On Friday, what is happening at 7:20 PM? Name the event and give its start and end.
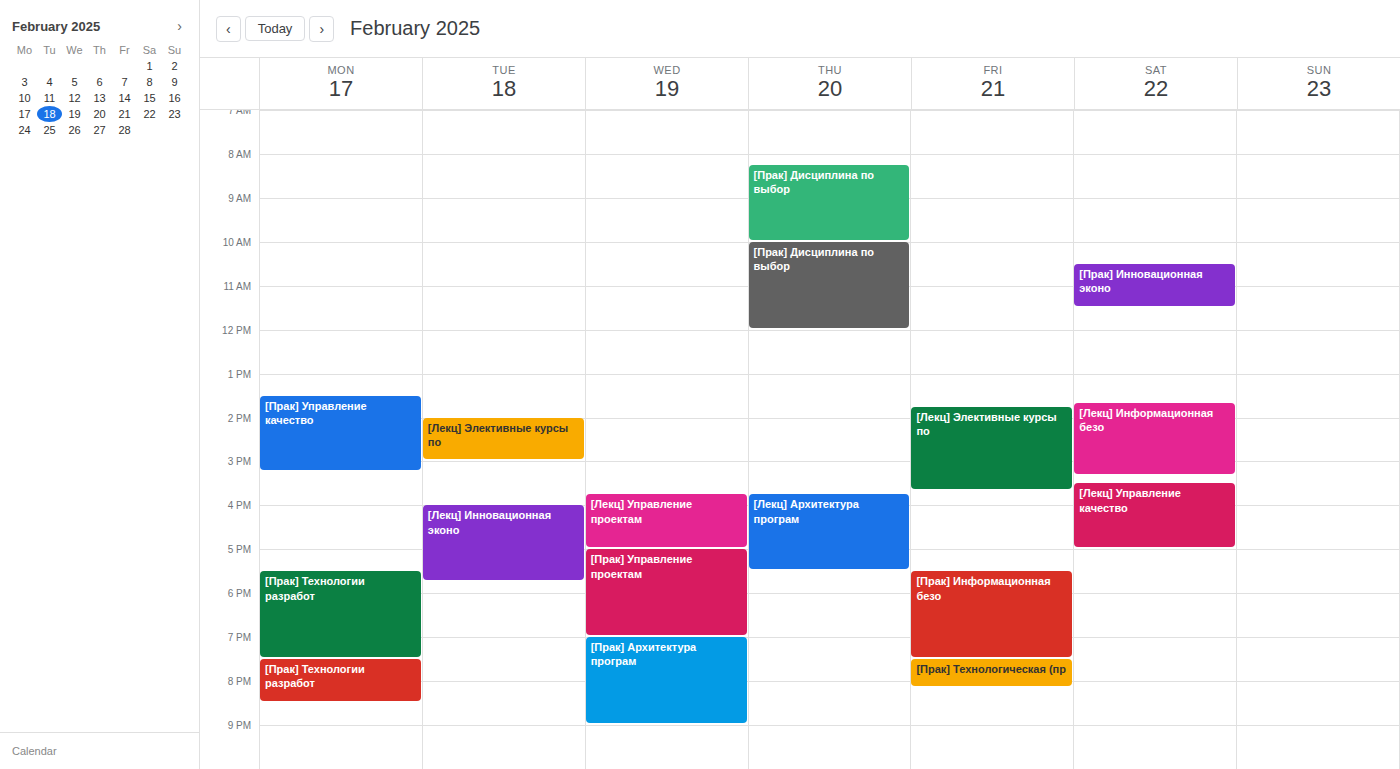
"[Прак] Информационная безо", 5:30 PM to 7:30 PM